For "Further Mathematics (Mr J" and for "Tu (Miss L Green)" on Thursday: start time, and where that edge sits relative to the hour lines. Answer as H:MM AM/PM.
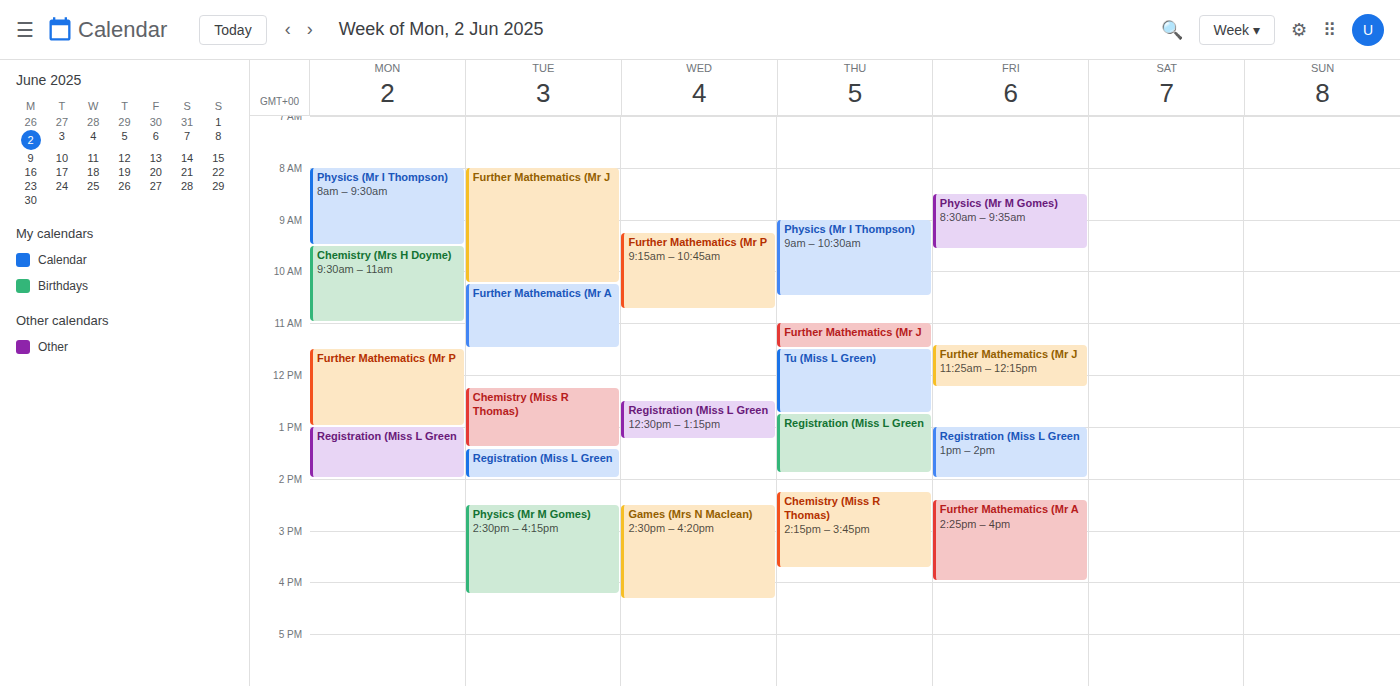
"Further Mathematics (Mr J": 11:00 AM, exactly on the 11 AM line. "Tu (Miss L Green)": 11:30 AM, halfway between the 11 AM and 12 PM lines.